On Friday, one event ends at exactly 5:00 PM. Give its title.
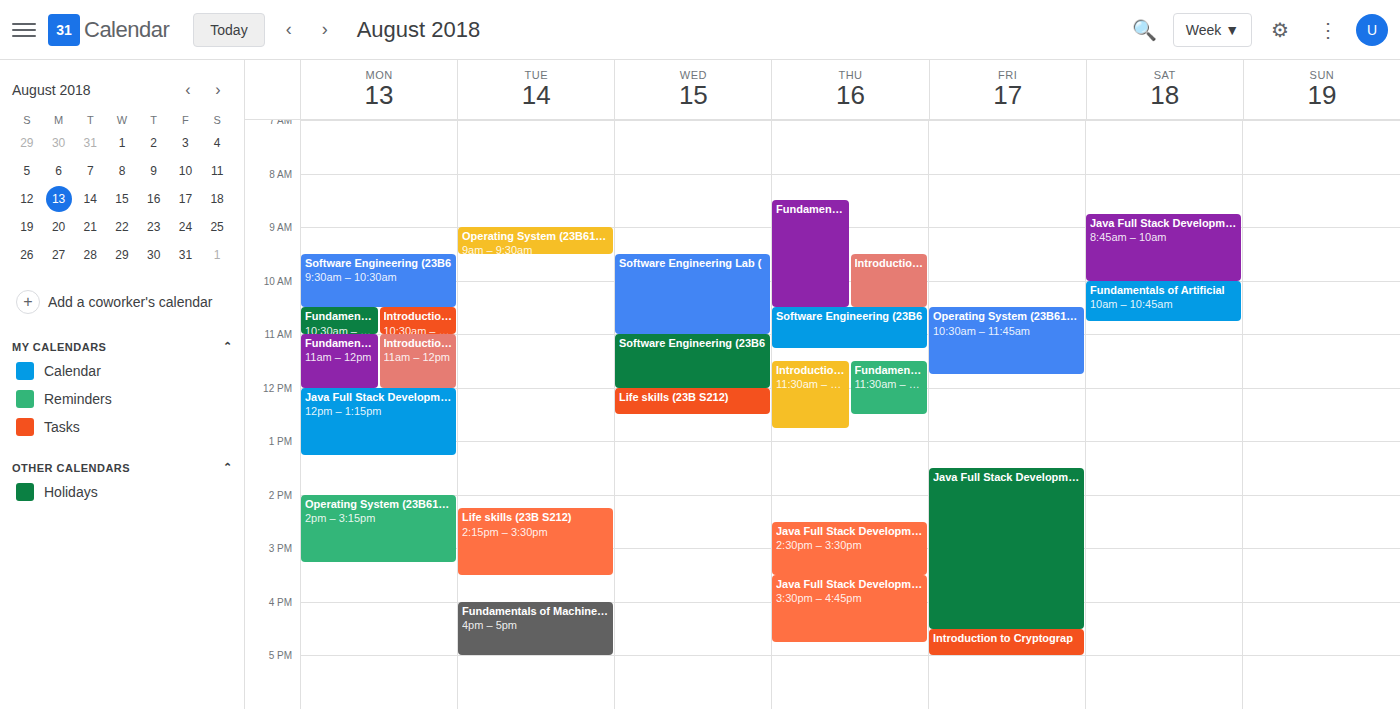
"Introduction to Cryptograp"